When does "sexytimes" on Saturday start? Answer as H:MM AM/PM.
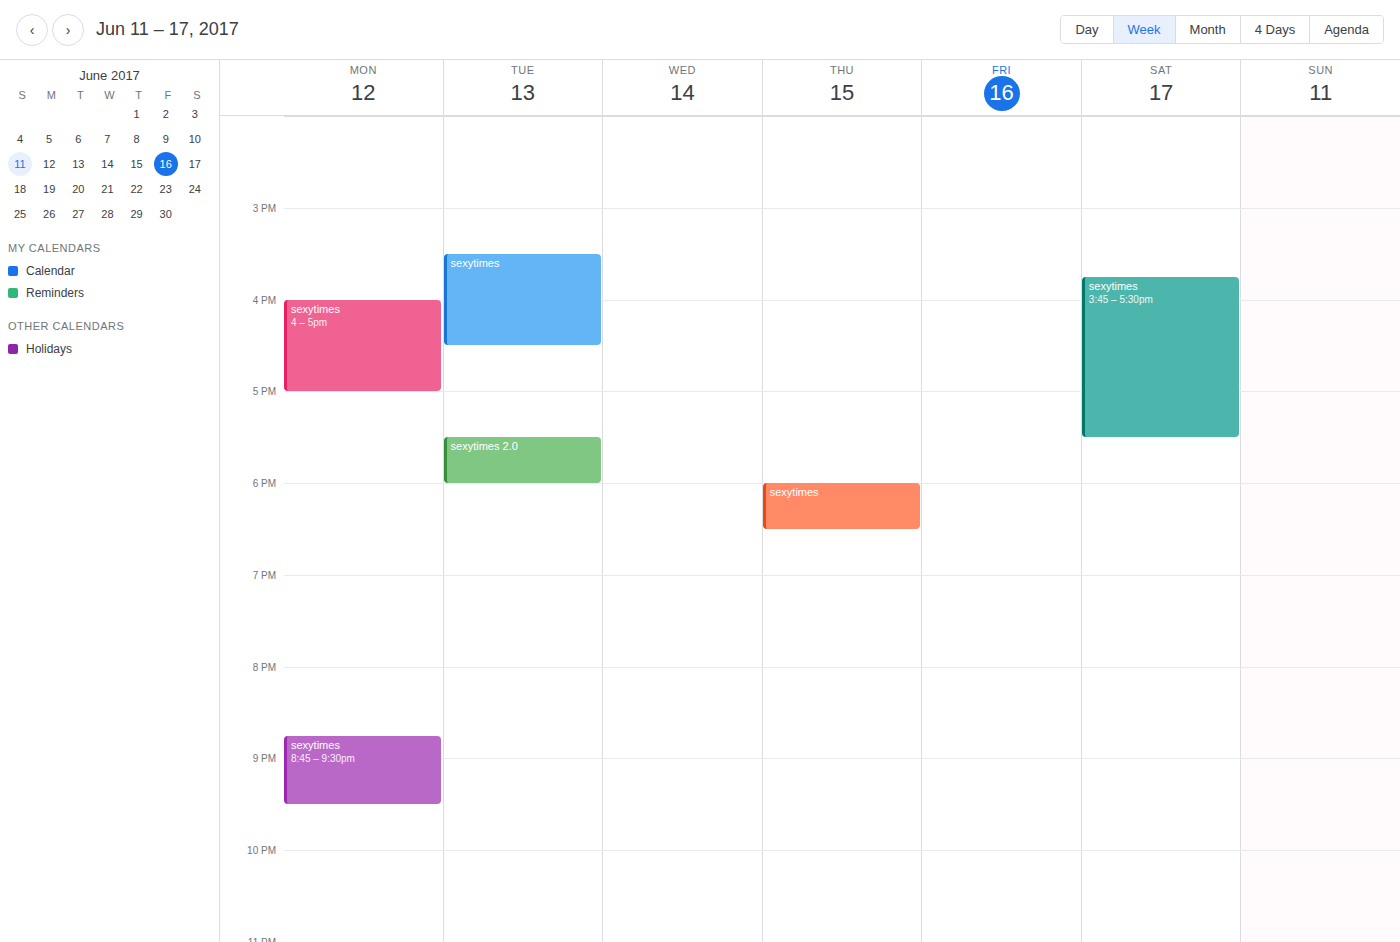
3:45 PM